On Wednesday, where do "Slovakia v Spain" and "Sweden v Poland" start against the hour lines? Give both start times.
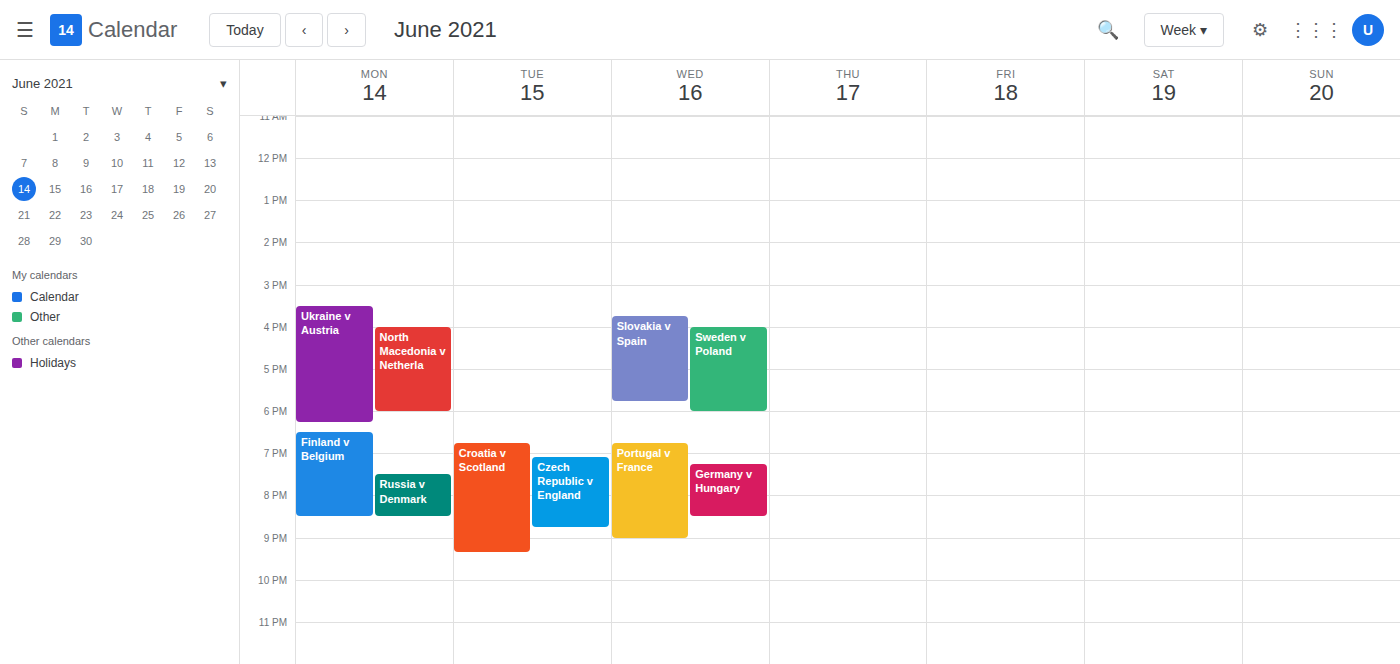
"Slovakia v Spain": 3:45 PM, neither: three quarters of the way from the 3 PM line to the 4 PM line. "Sweden v Poland": 4:00 PM, exactly on the 4 PM line.